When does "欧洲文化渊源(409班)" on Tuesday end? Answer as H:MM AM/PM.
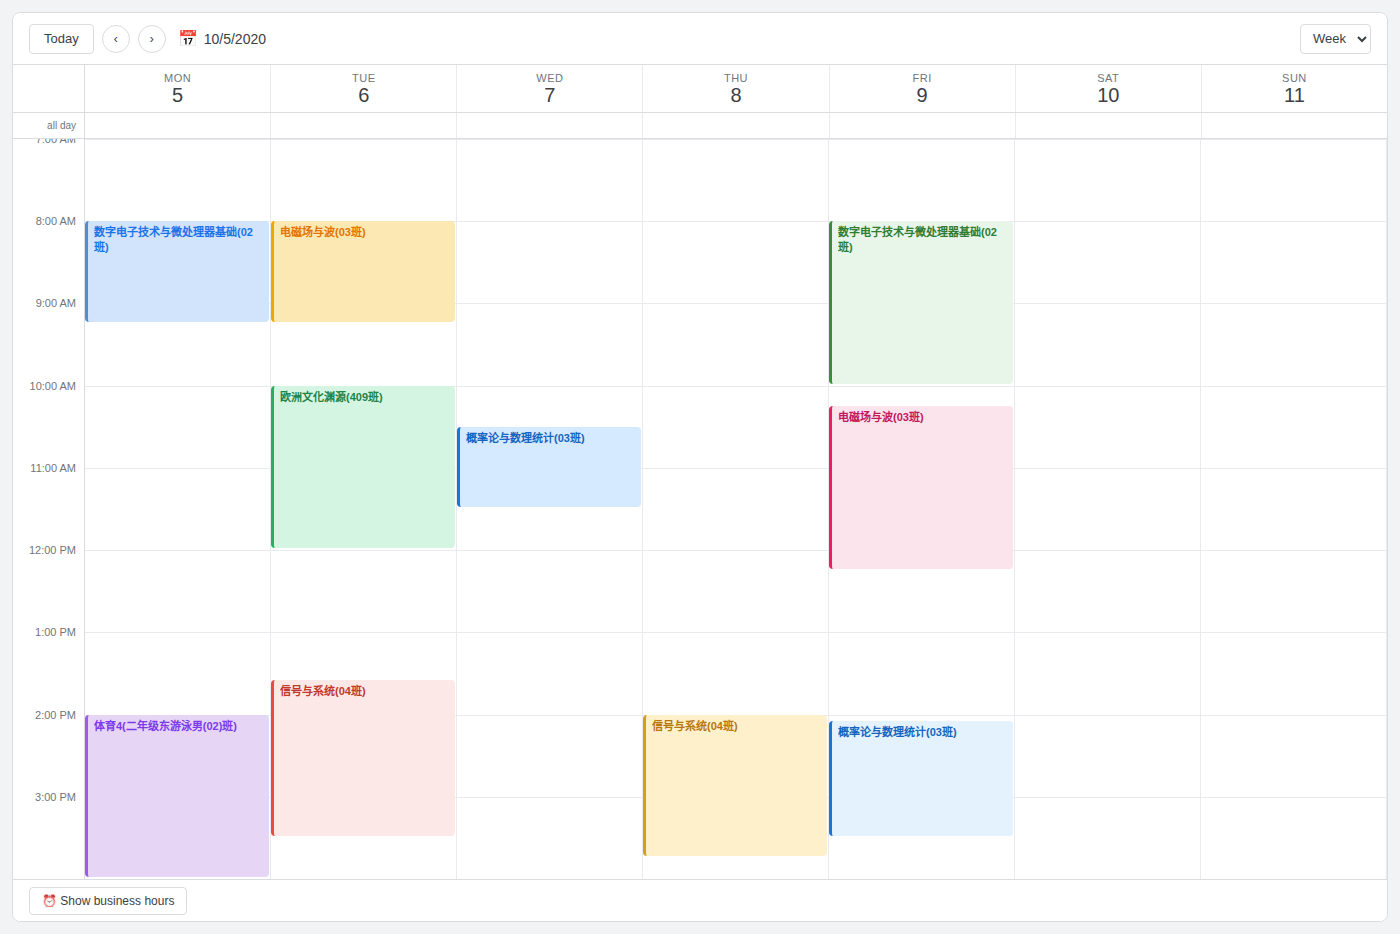
12:00 PM